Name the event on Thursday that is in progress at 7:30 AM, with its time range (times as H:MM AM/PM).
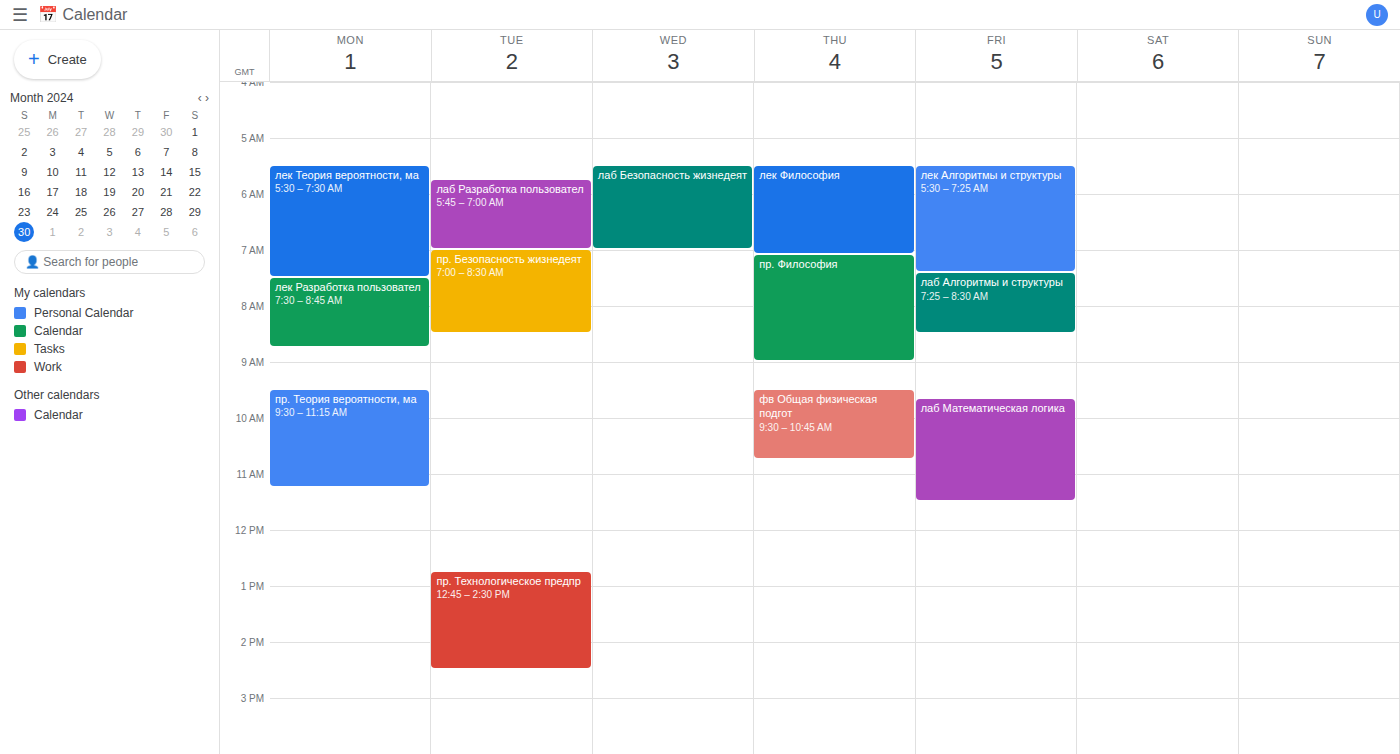
"пр. Философия", 7:05 AM to 9:00 AM